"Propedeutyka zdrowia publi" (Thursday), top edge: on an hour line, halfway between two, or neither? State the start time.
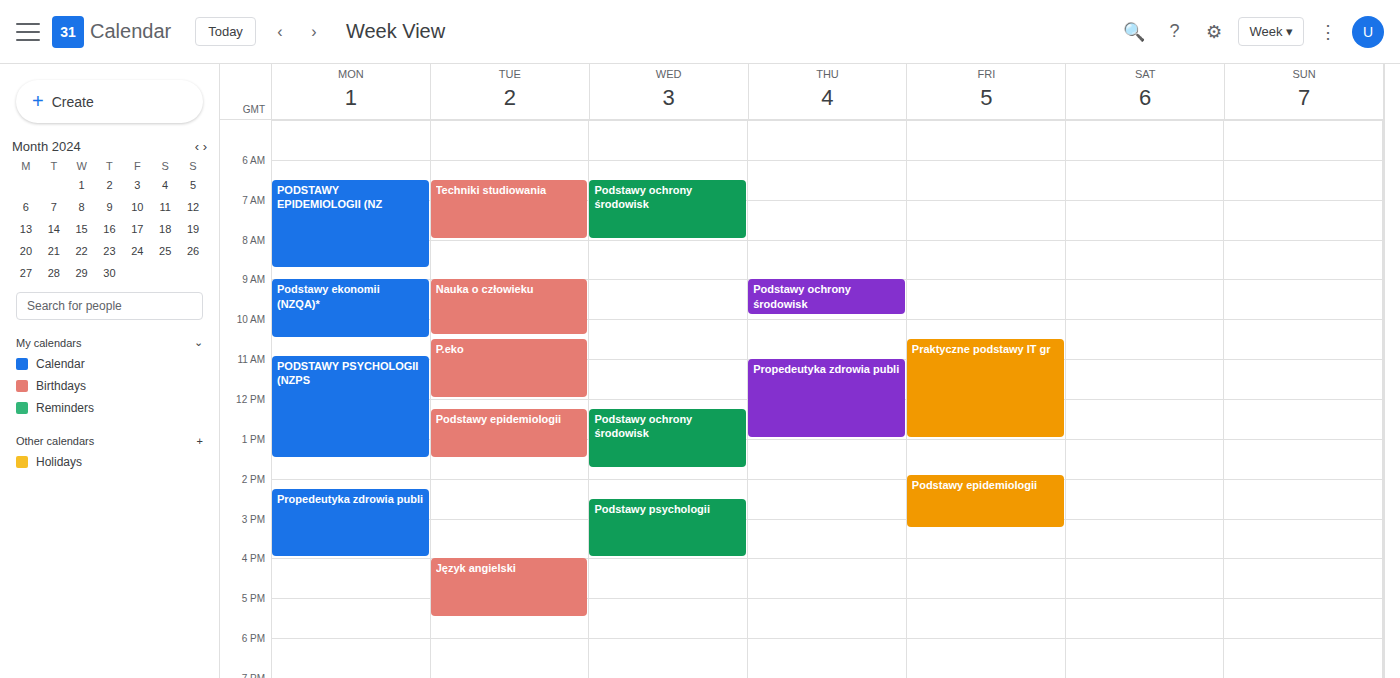
11:00 AM -- exactly on the 11 AM line.